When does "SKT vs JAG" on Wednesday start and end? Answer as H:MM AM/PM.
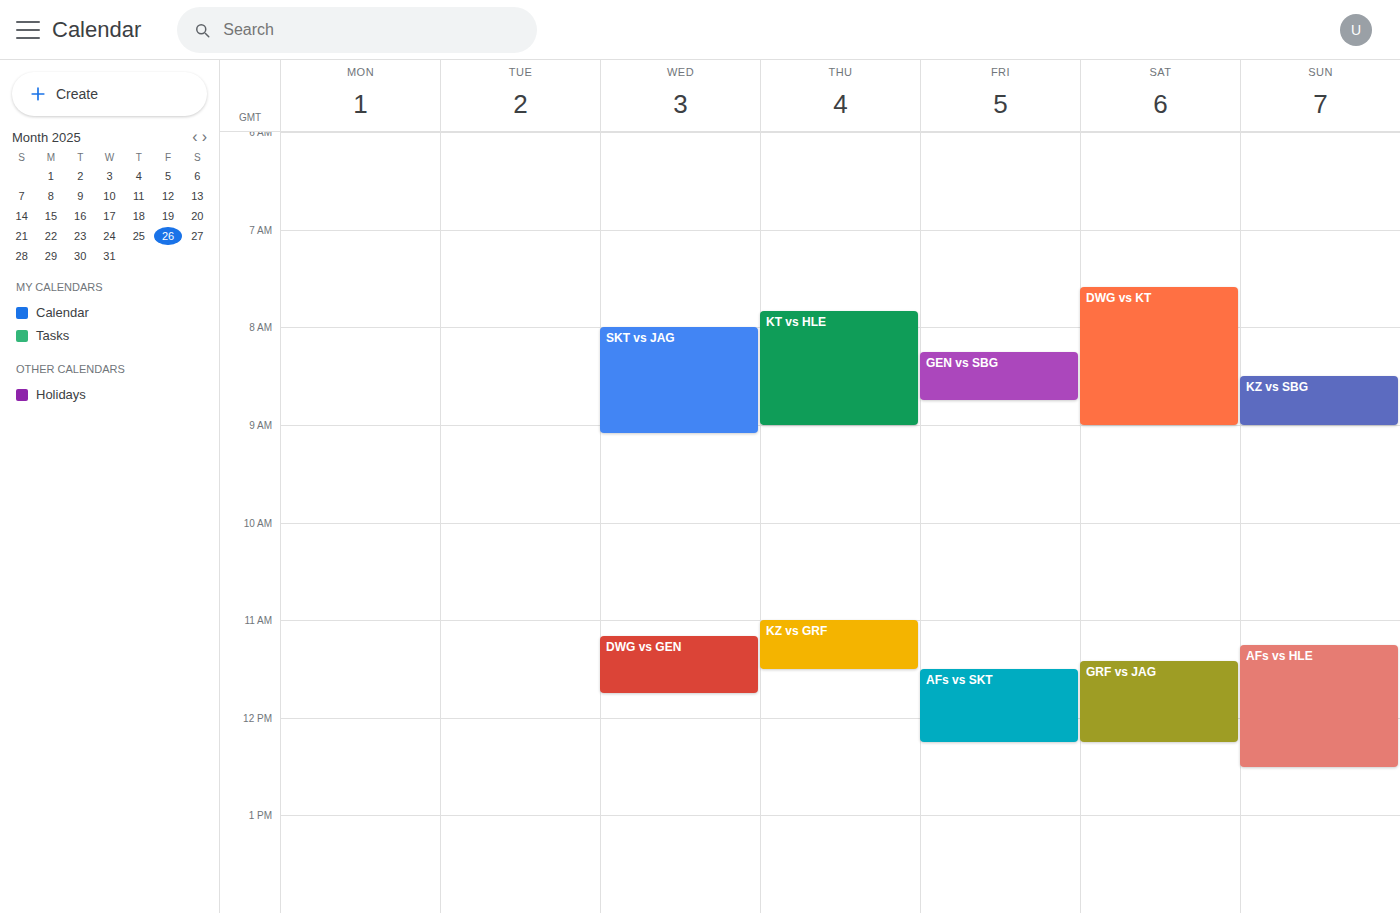
8:00 AM to 9:05 AM